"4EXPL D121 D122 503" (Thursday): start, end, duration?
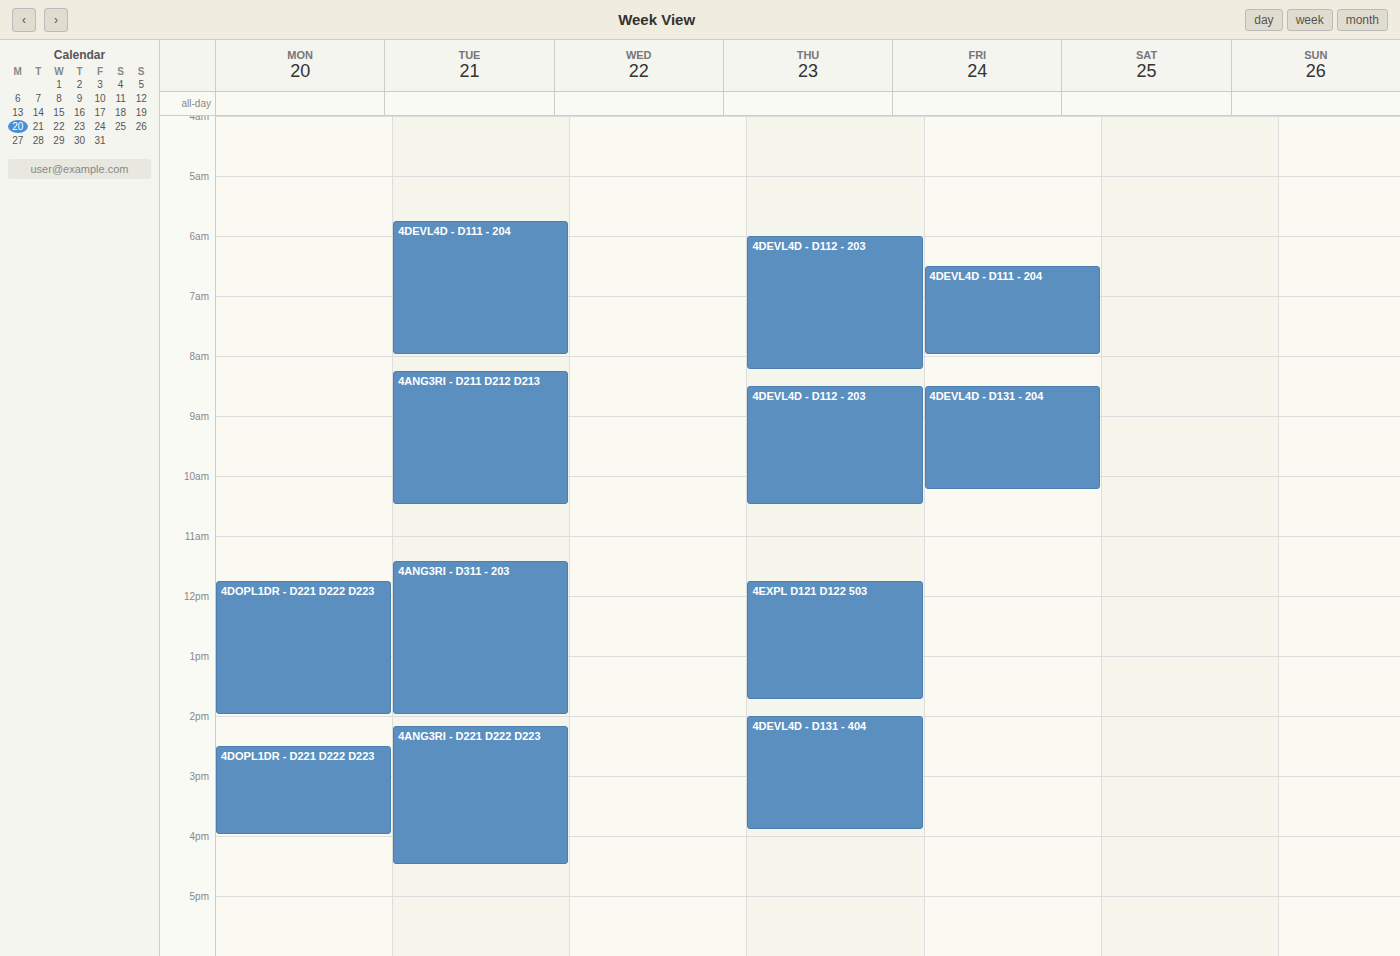
11:45 AM to 1:45 PM, 2 hours